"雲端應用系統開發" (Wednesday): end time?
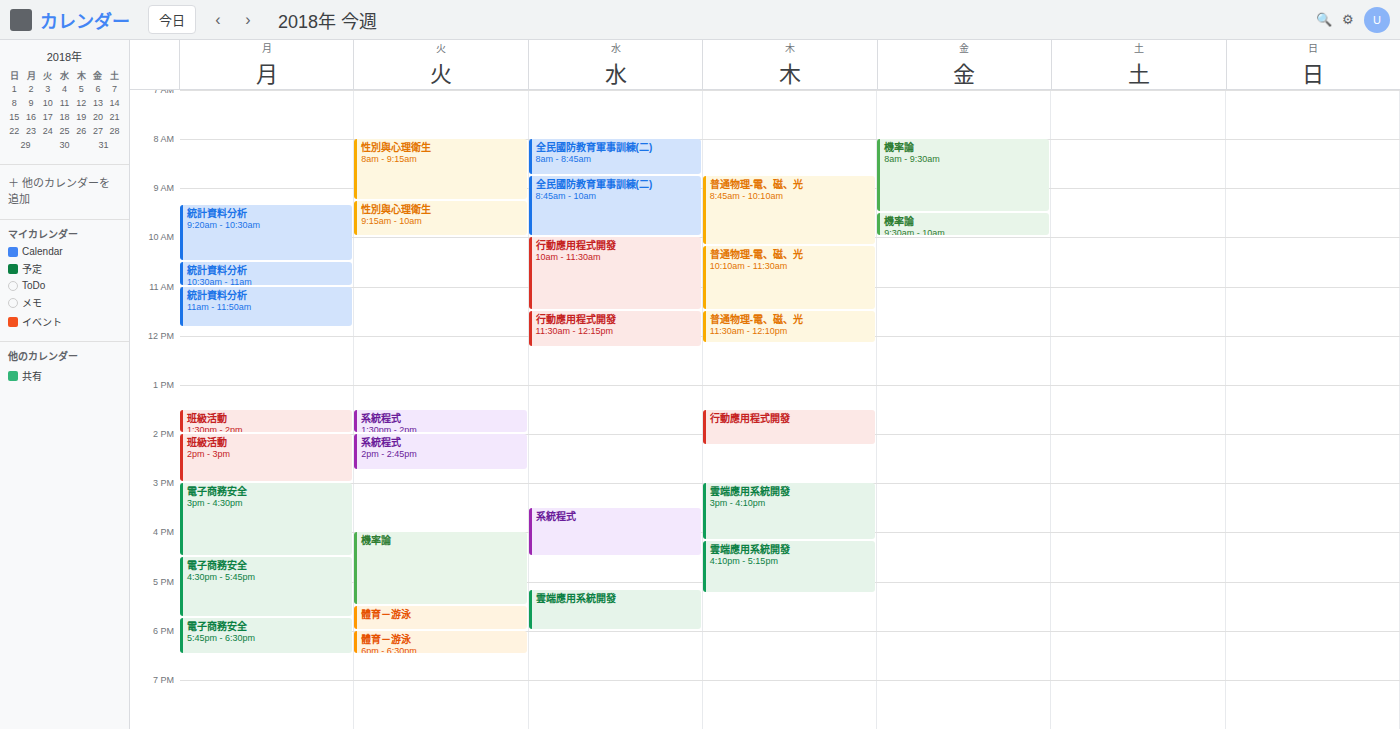
6:00 PM